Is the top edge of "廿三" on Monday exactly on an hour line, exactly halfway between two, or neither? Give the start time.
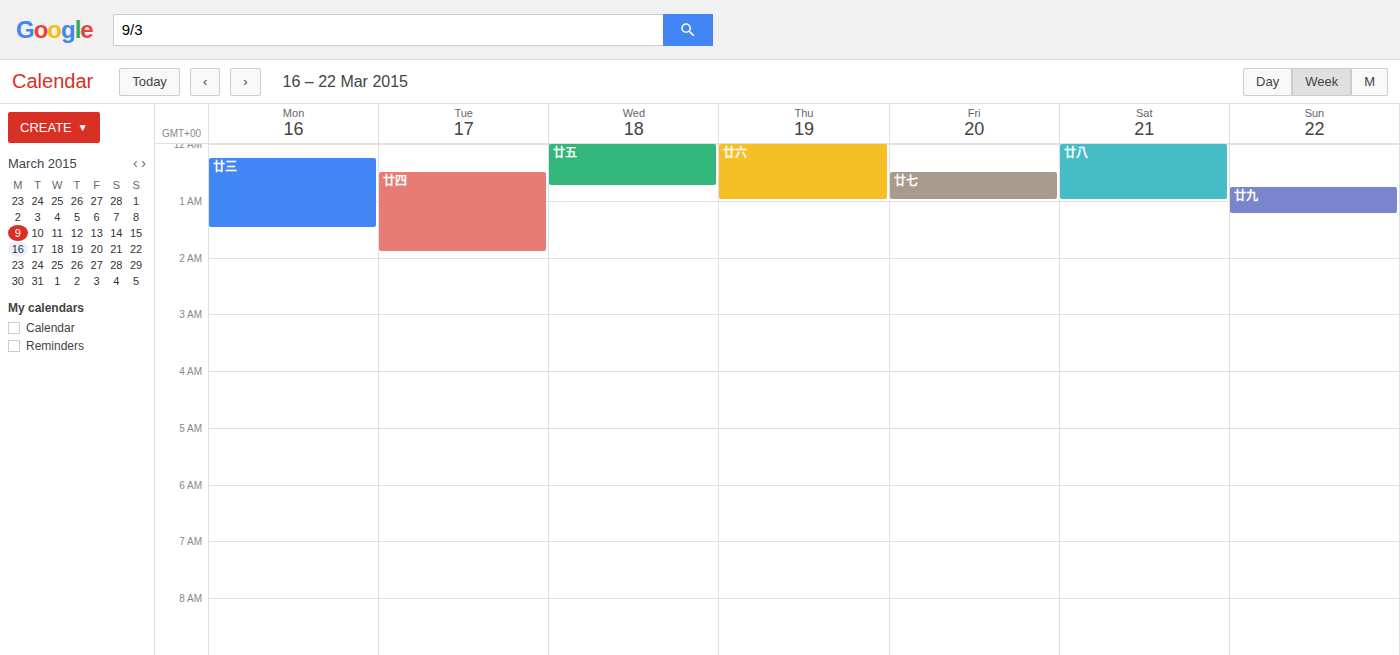
12:15 AM -- neither: a quarter of the way from the 12 AM line to the 1 AM line.